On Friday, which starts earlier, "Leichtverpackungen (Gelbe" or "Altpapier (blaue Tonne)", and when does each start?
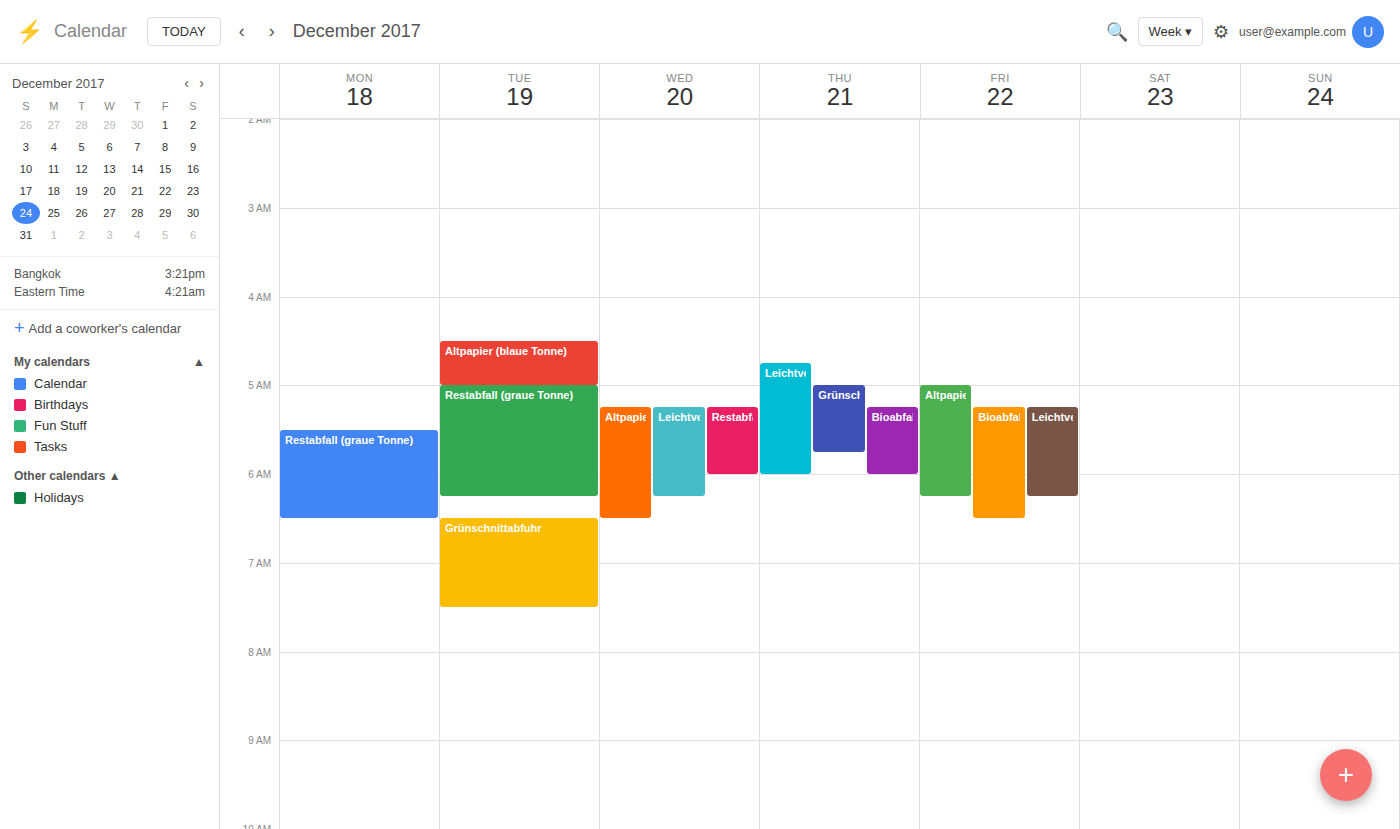
"Altpapier (blaue Tonne)" 5:00 AM; "Leichtverpackungen (Gelbe" 5:15 AM.